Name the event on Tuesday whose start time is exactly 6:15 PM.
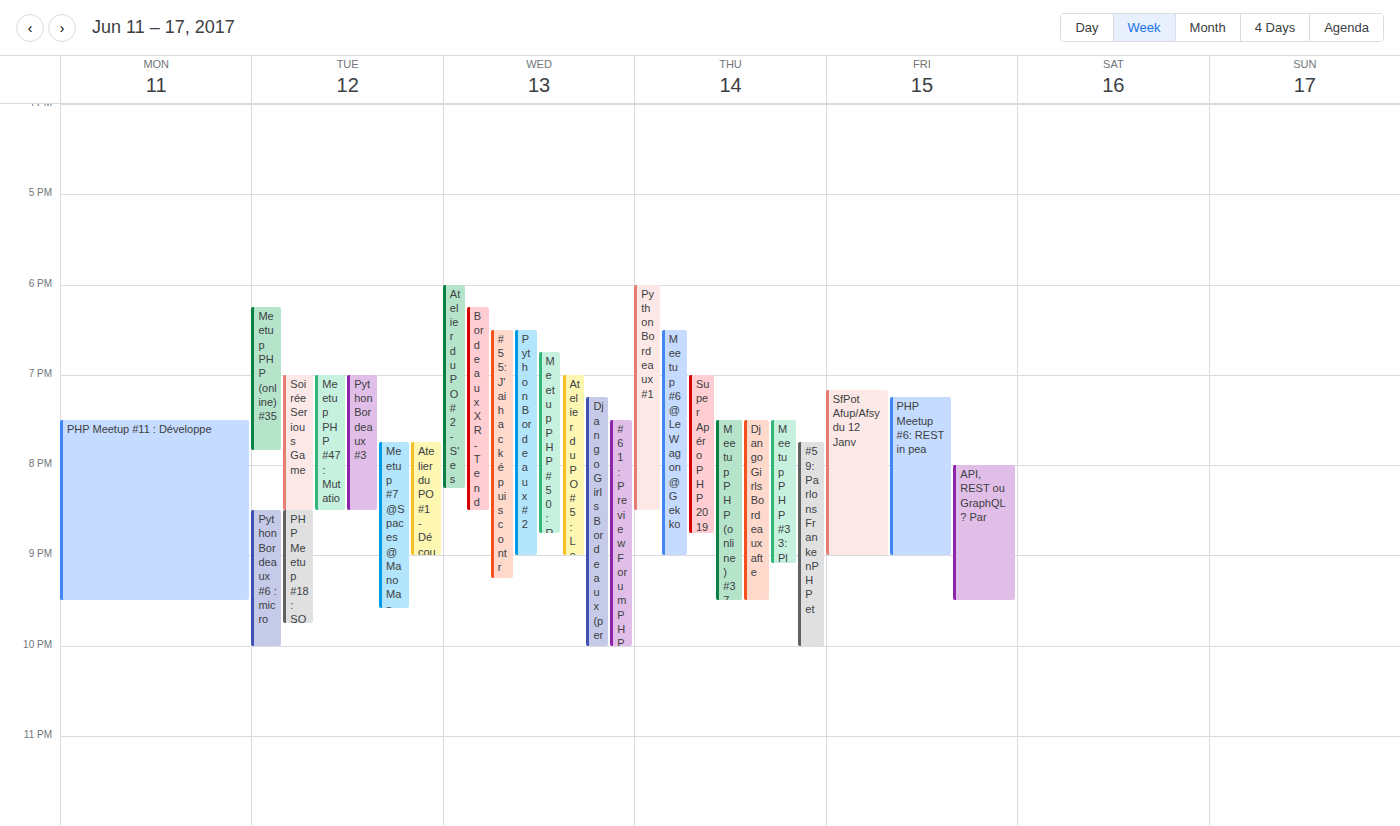
"Meetup PHP (online) #35"